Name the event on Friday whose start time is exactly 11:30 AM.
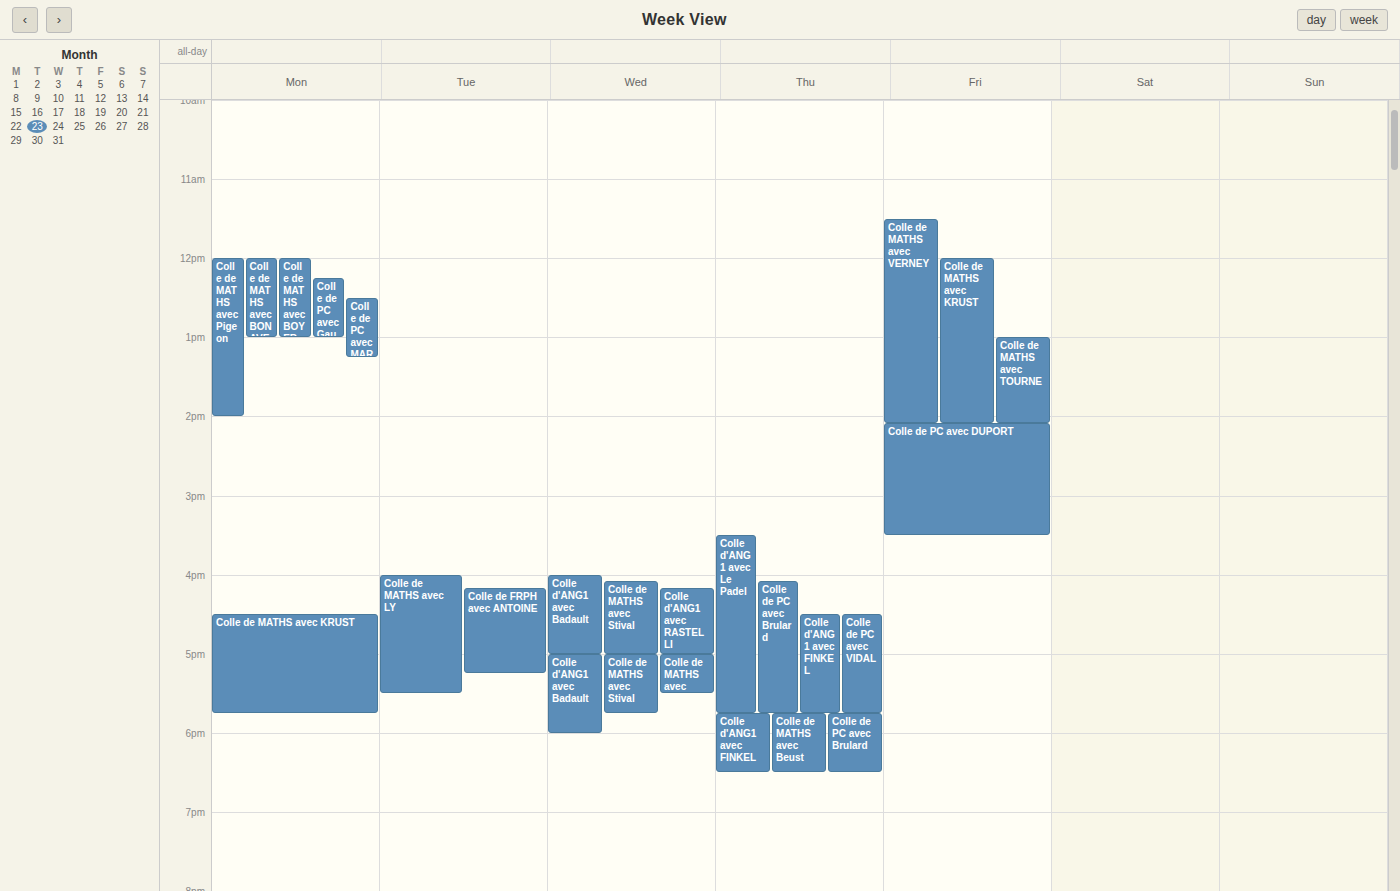
"Colle de MATHS avec VERNEY"